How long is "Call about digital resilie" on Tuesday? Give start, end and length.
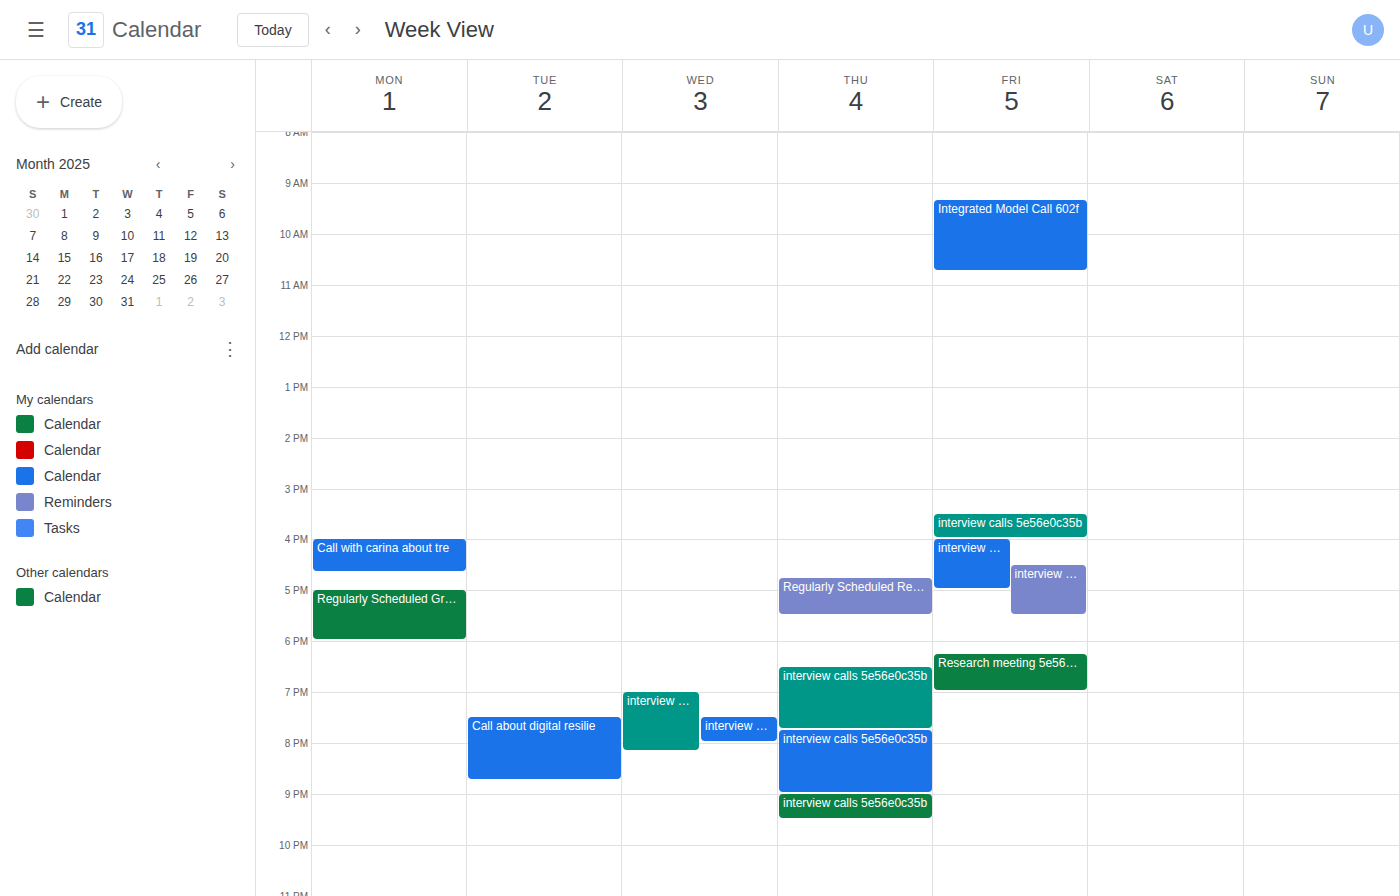
7:30 PM to 8:45 PM, 1 hour 15 minutes